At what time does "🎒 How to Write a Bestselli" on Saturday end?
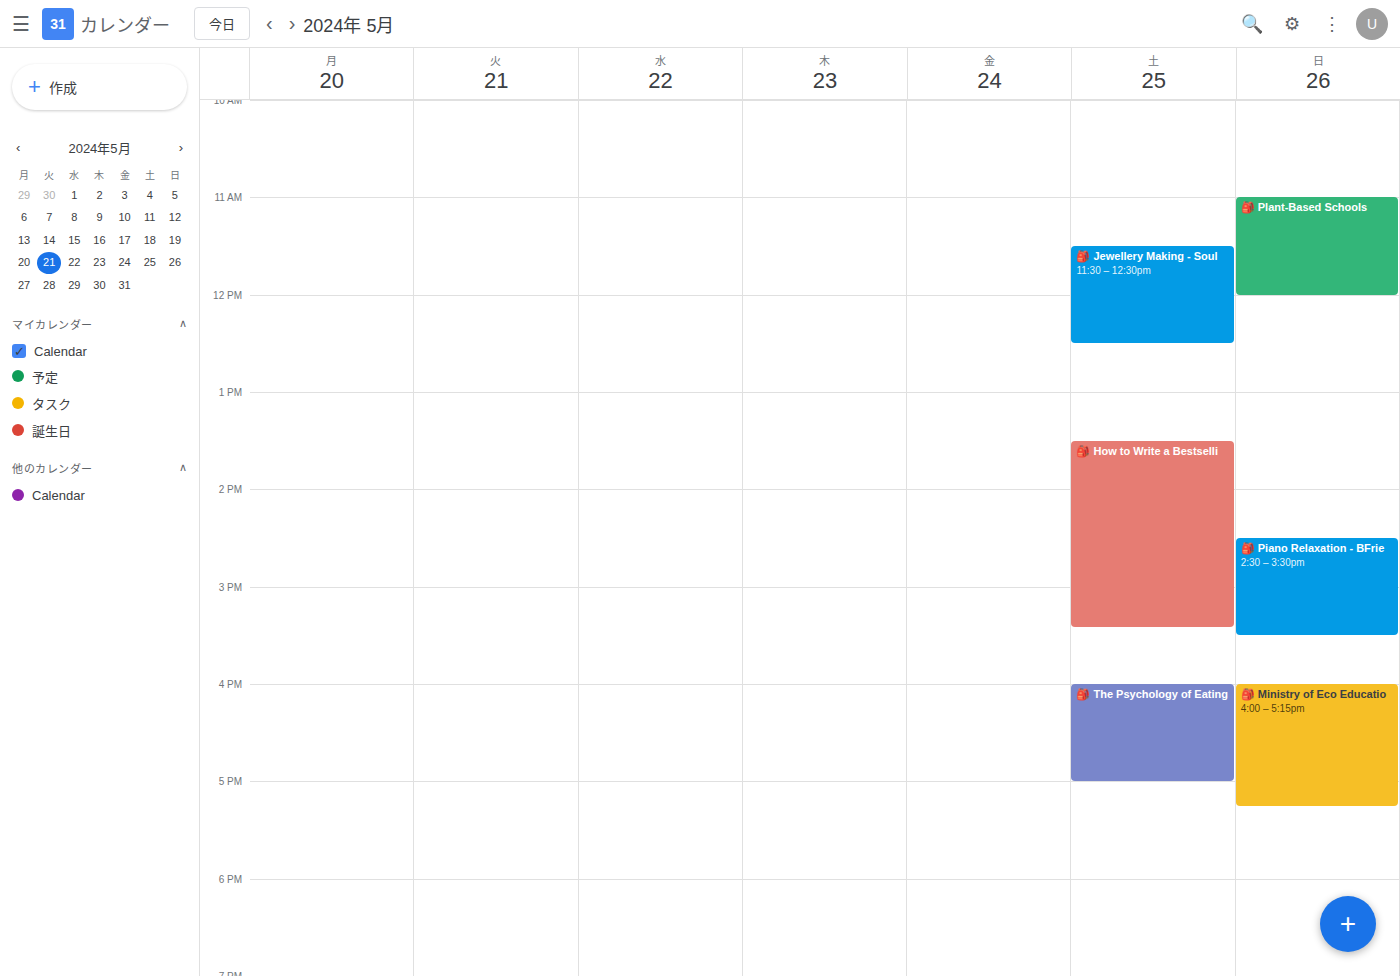
3:25 PM